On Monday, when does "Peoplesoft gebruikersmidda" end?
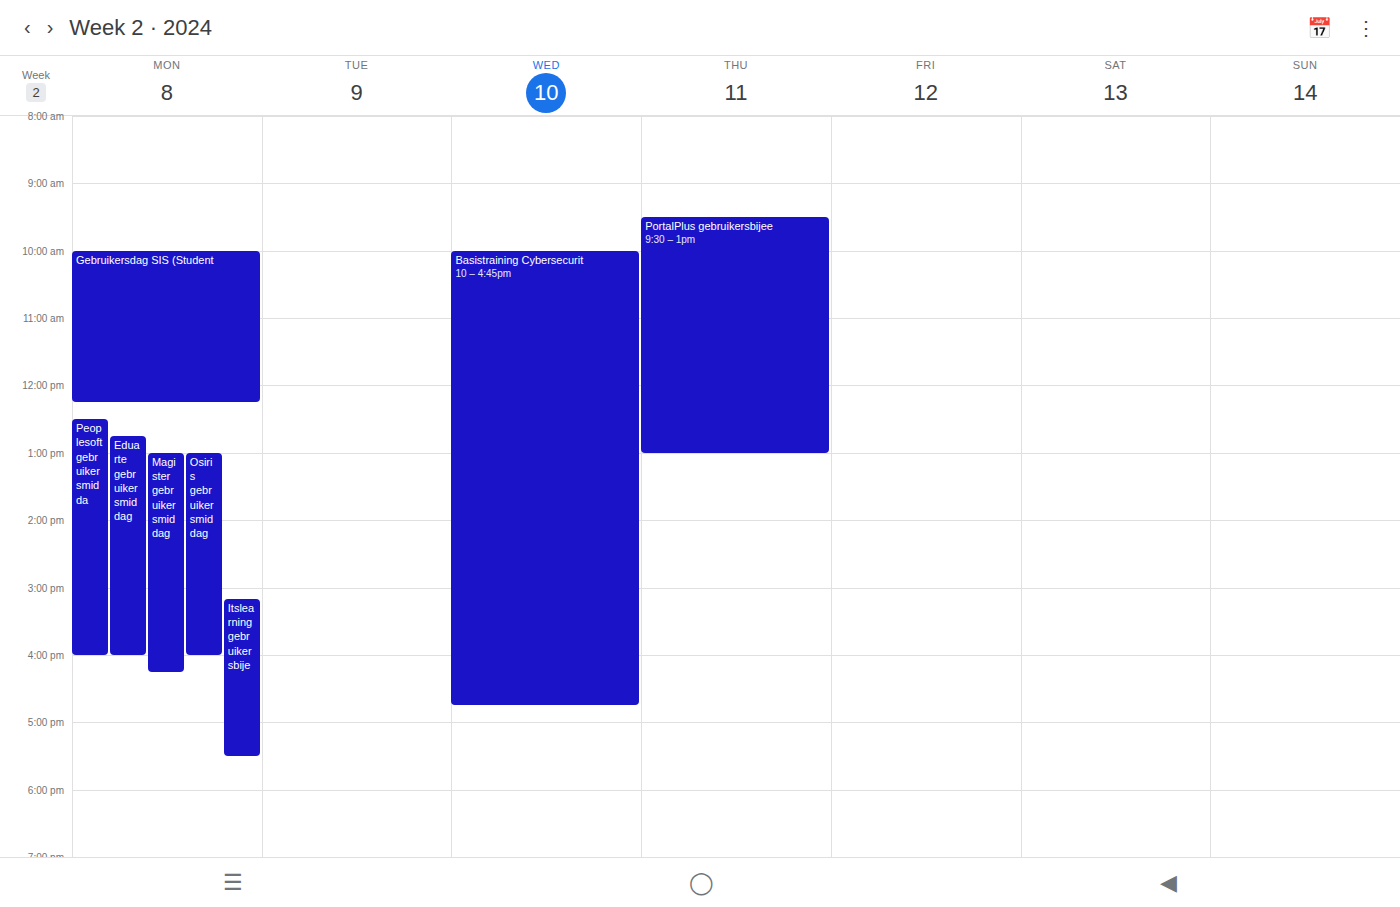
4:00 PM